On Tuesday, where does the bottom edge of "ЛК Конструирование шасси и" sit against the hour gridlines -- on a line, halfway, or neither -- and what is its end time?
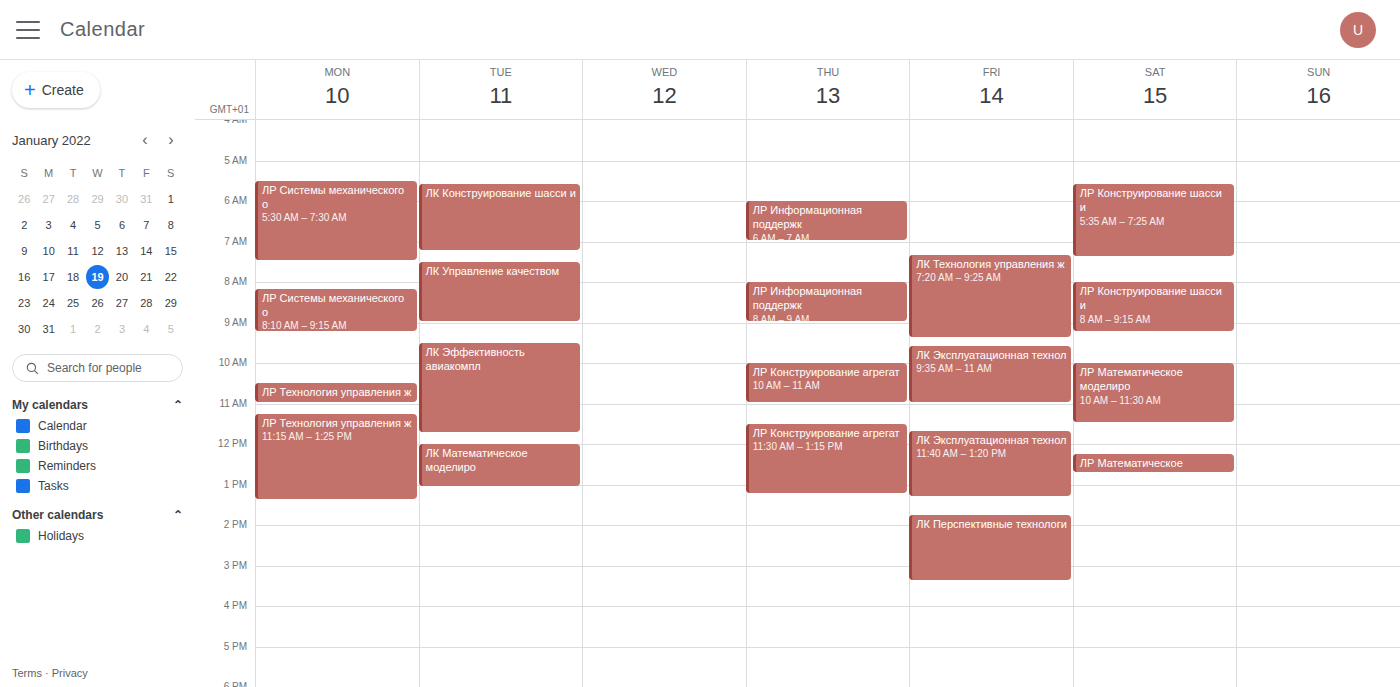
7:15 AM -- neither: a quarter of the way from the 7 AM line to the 8 AM line.